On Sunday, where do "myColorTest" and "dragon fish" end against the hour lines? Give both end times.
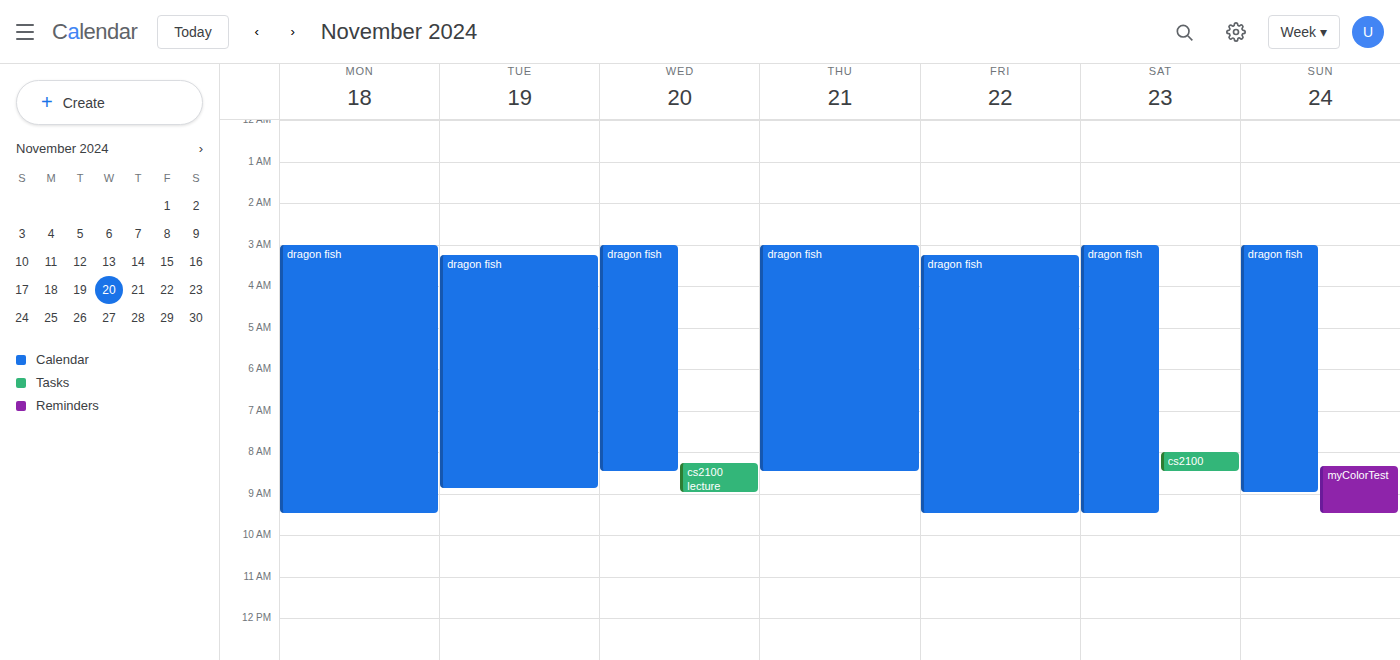
"myColorTest": 9:30 AM, halfway between the 9 AM and 10 AM lines. "dragon fish": 9:00 AM, exactly on the 9 AM line.